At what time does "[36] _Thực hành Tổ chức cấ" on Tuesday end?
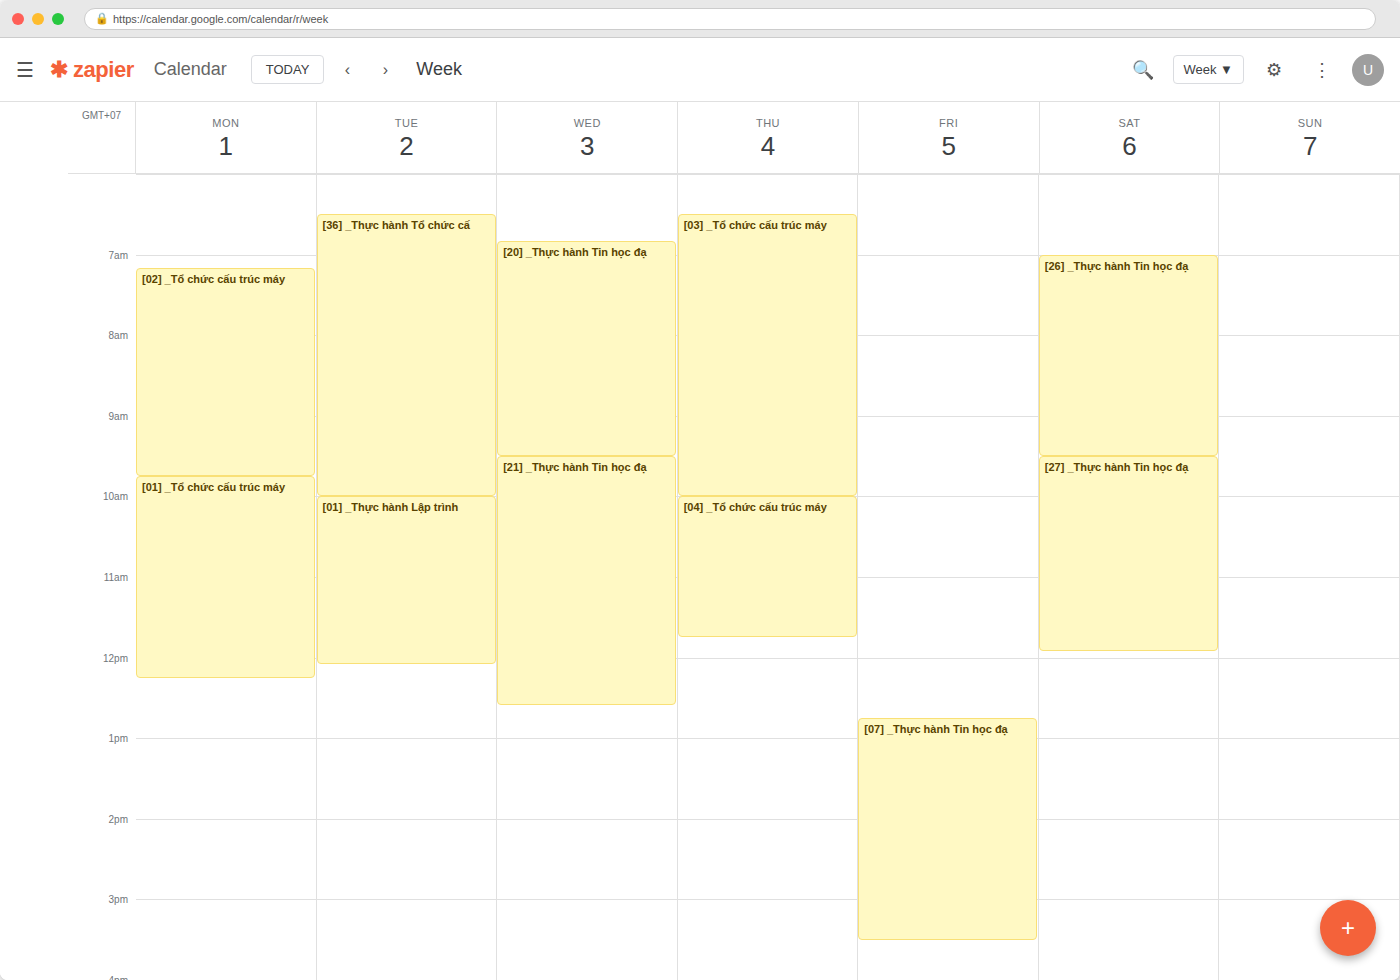
10:00 AM